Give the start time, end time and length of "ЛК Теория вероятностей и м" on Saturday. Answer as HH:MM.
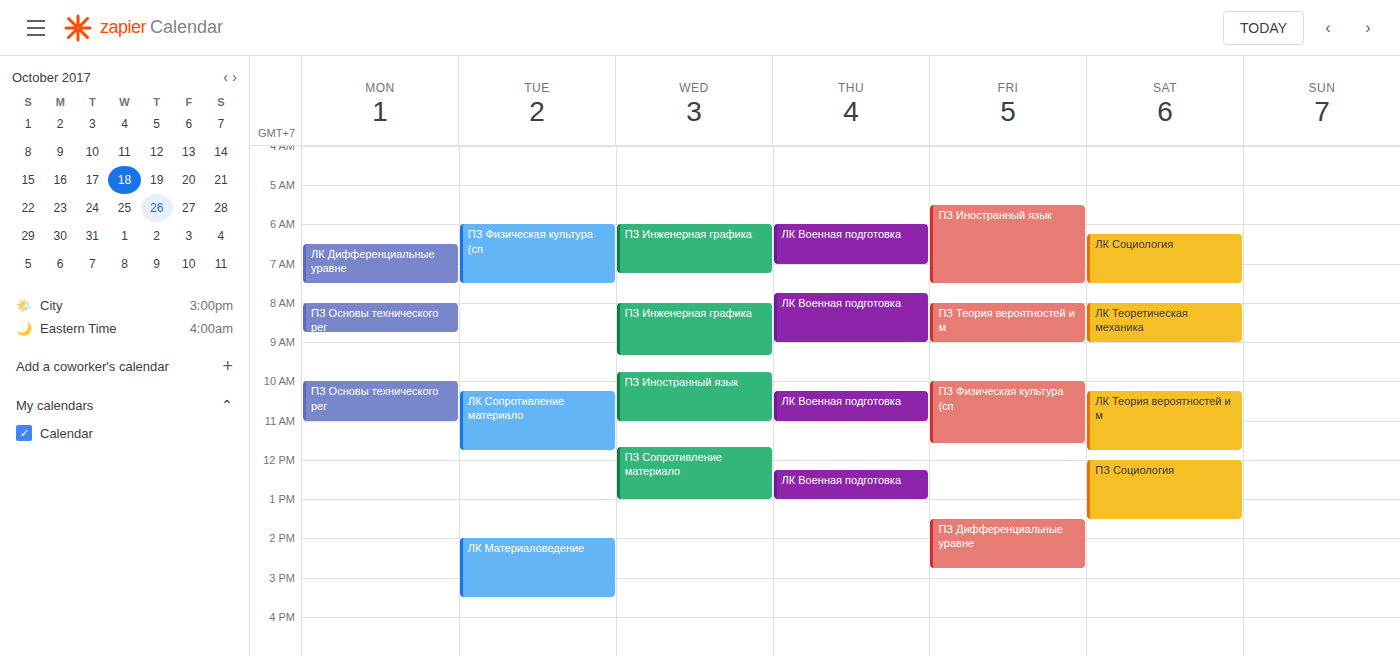
10:15 to 11:45, 1 hour 30 minutes